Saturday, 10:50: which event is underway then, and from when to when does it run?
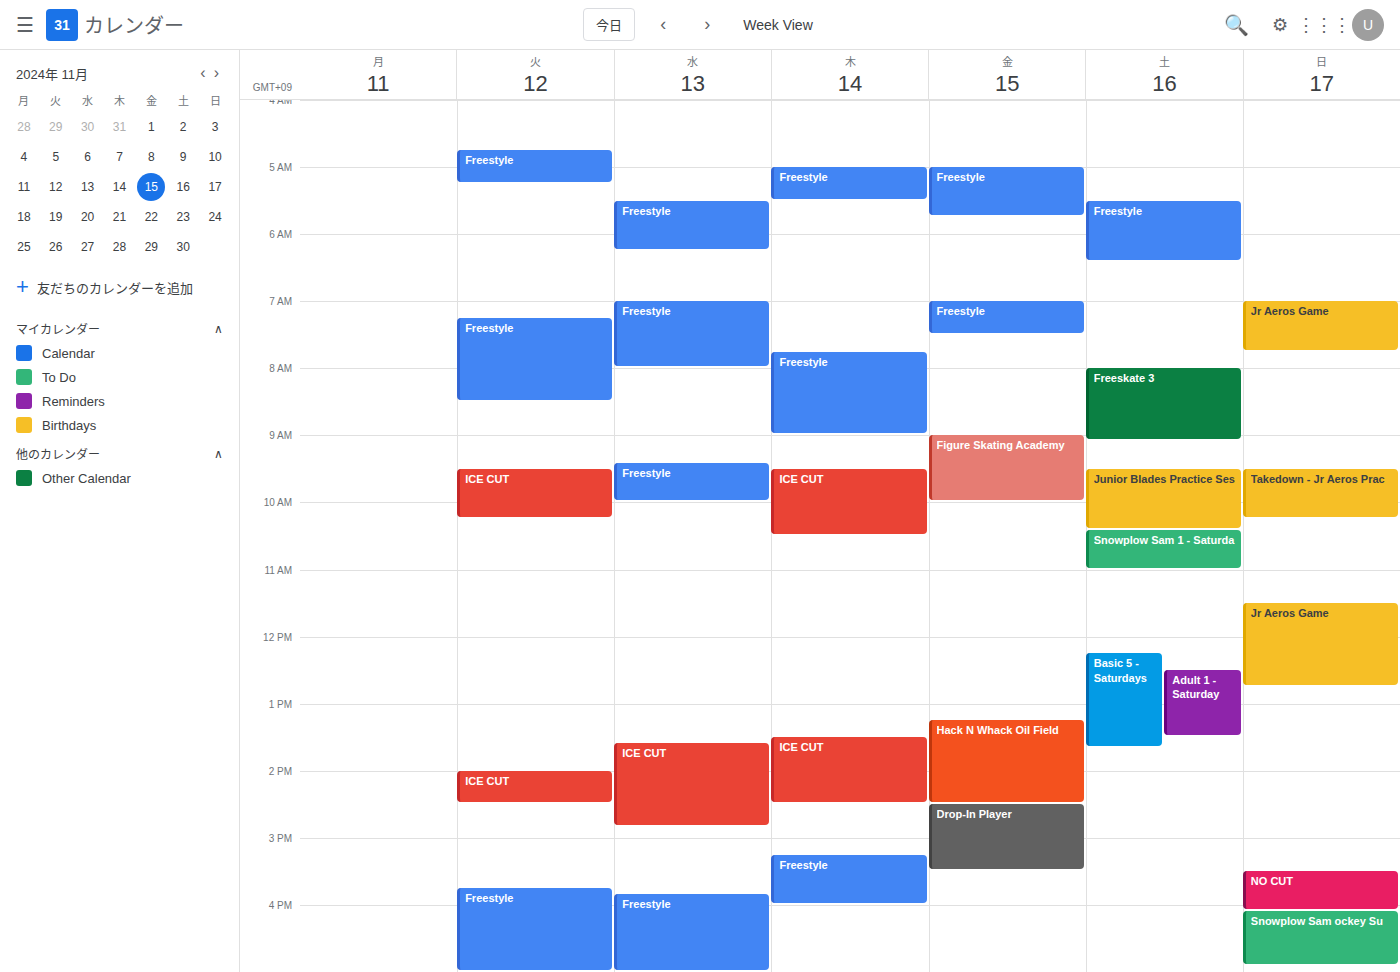
"Snowplow Sam 1 - Saturda", 10:25 to 11:00